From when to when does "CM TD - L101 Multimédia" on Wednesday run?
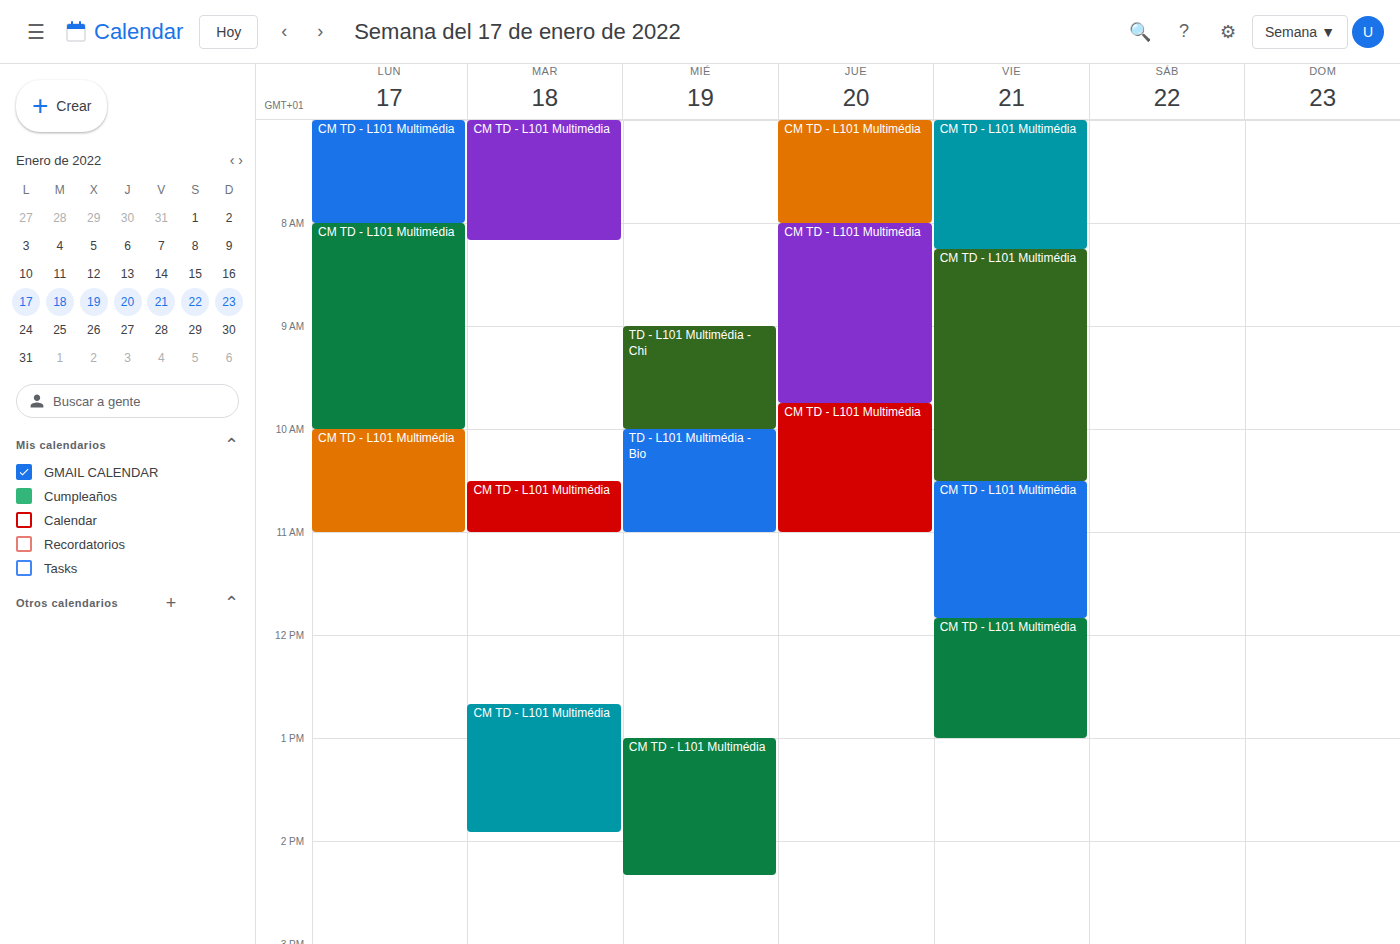
1:00 PM to 2:20 PM